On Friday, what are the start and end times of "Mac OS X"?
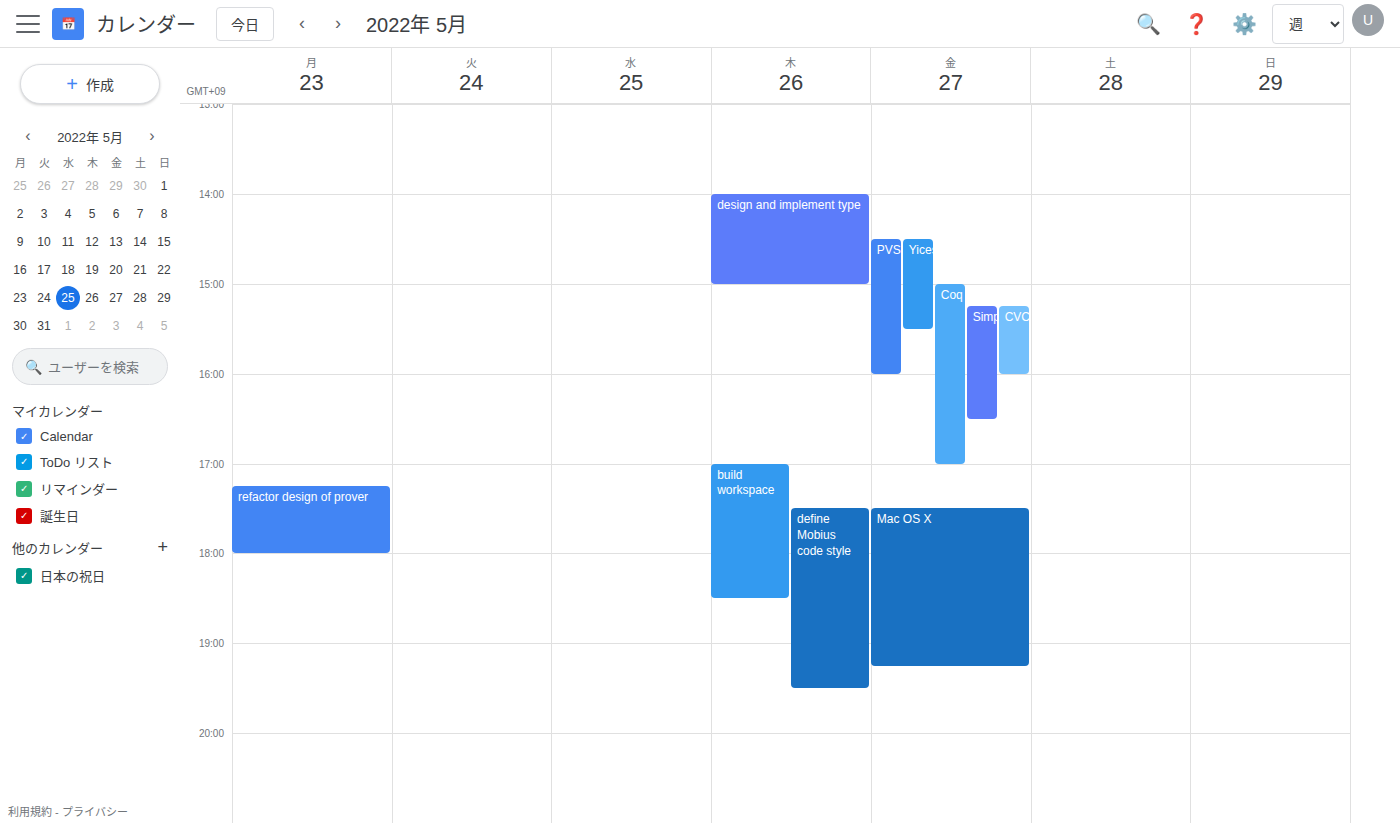
5:30 PM to 7:15 PM